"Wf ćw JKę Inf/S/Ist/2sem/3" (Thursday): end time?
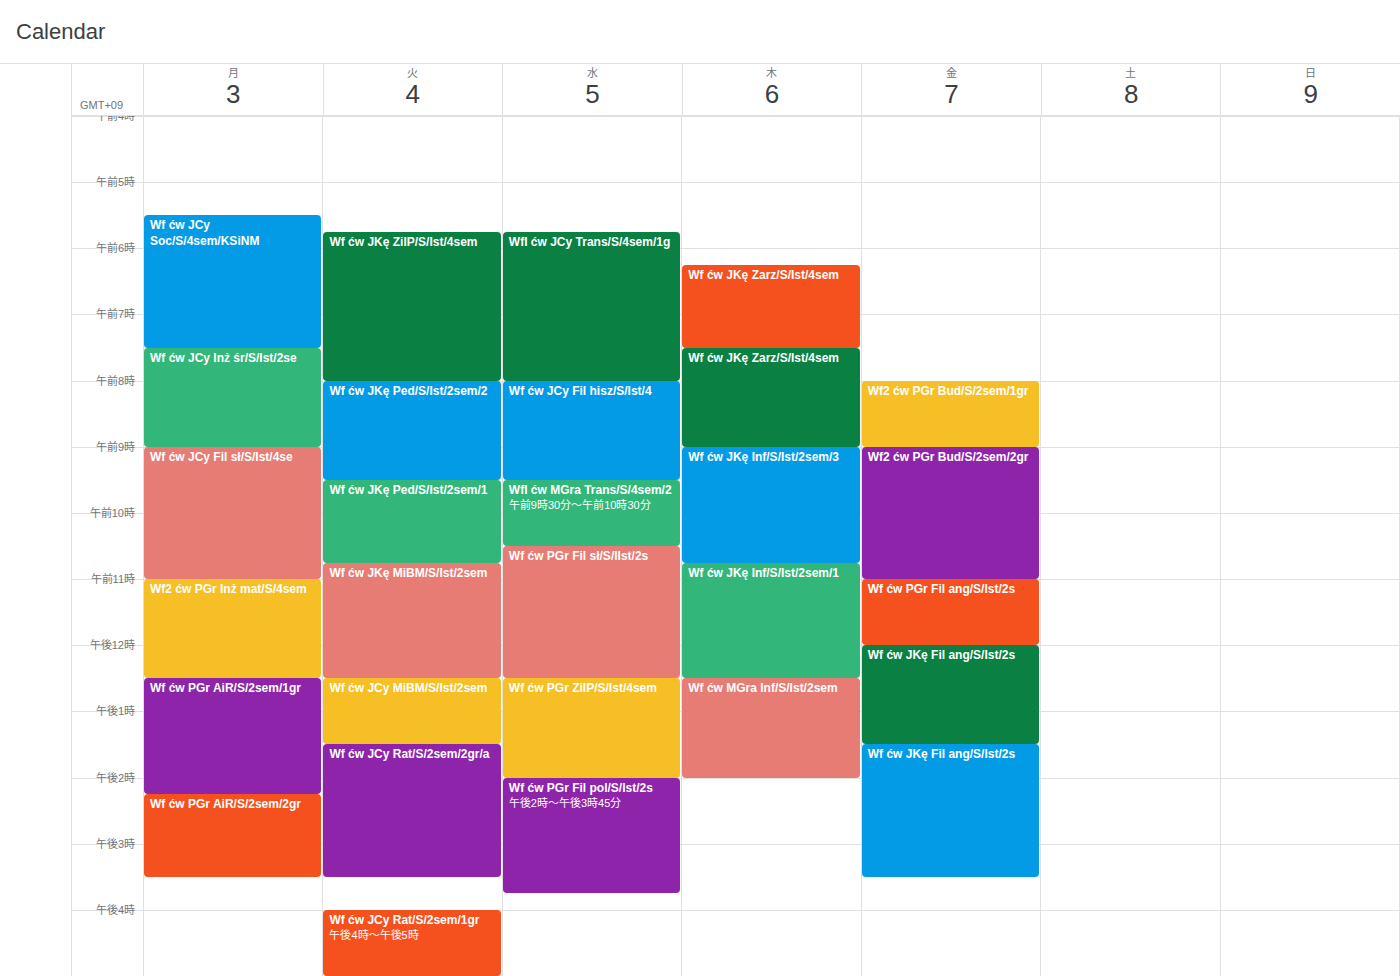
10:45 AM